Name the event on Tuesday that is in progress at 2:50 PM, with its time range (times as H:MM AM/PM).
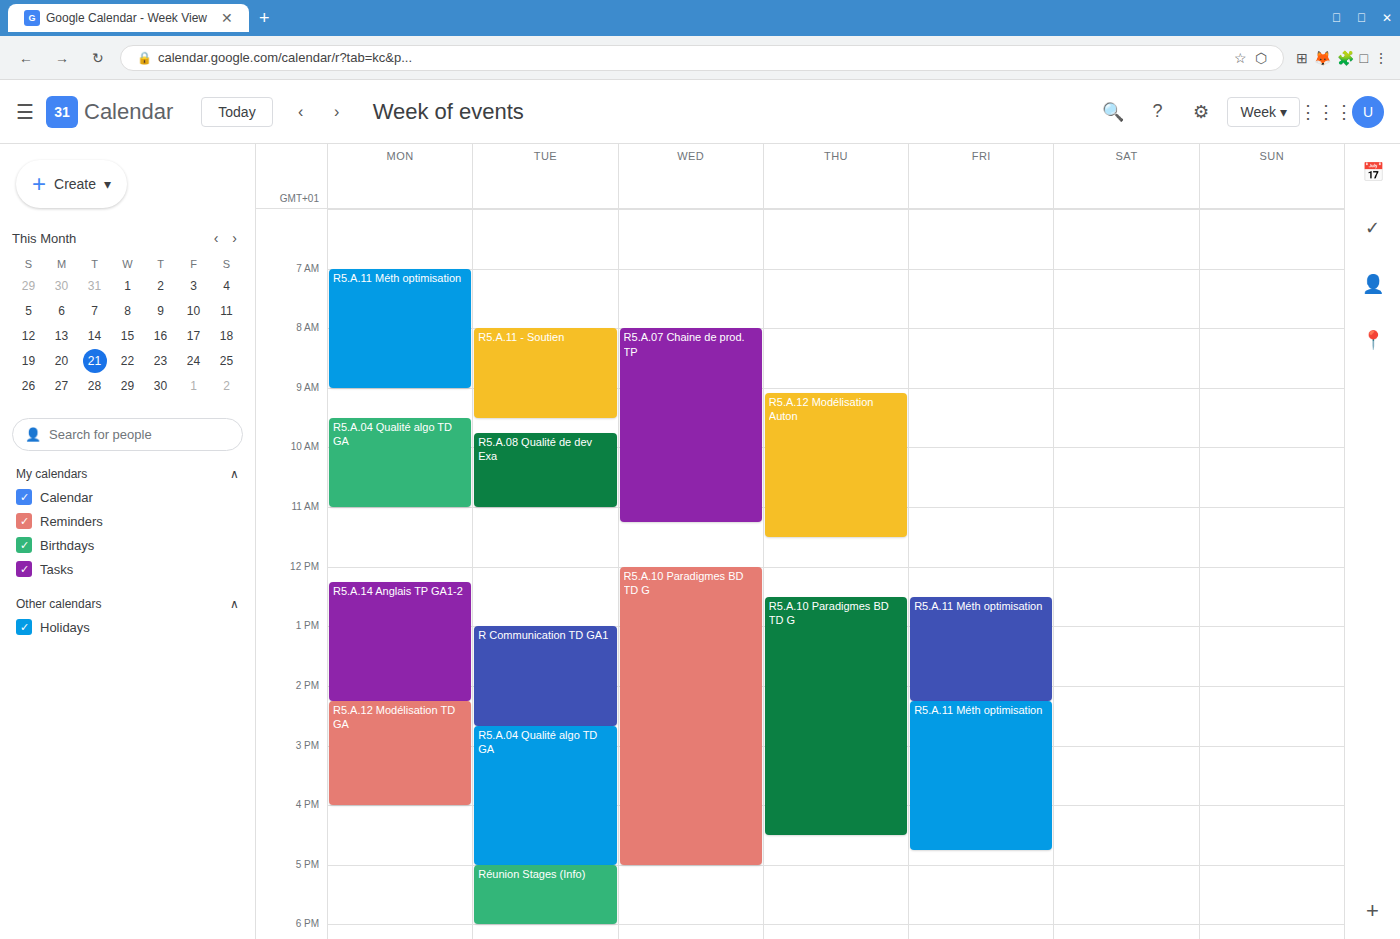
"R5.A.04 Qualité algo TD GA", 2:40 PM to 5:00 PM